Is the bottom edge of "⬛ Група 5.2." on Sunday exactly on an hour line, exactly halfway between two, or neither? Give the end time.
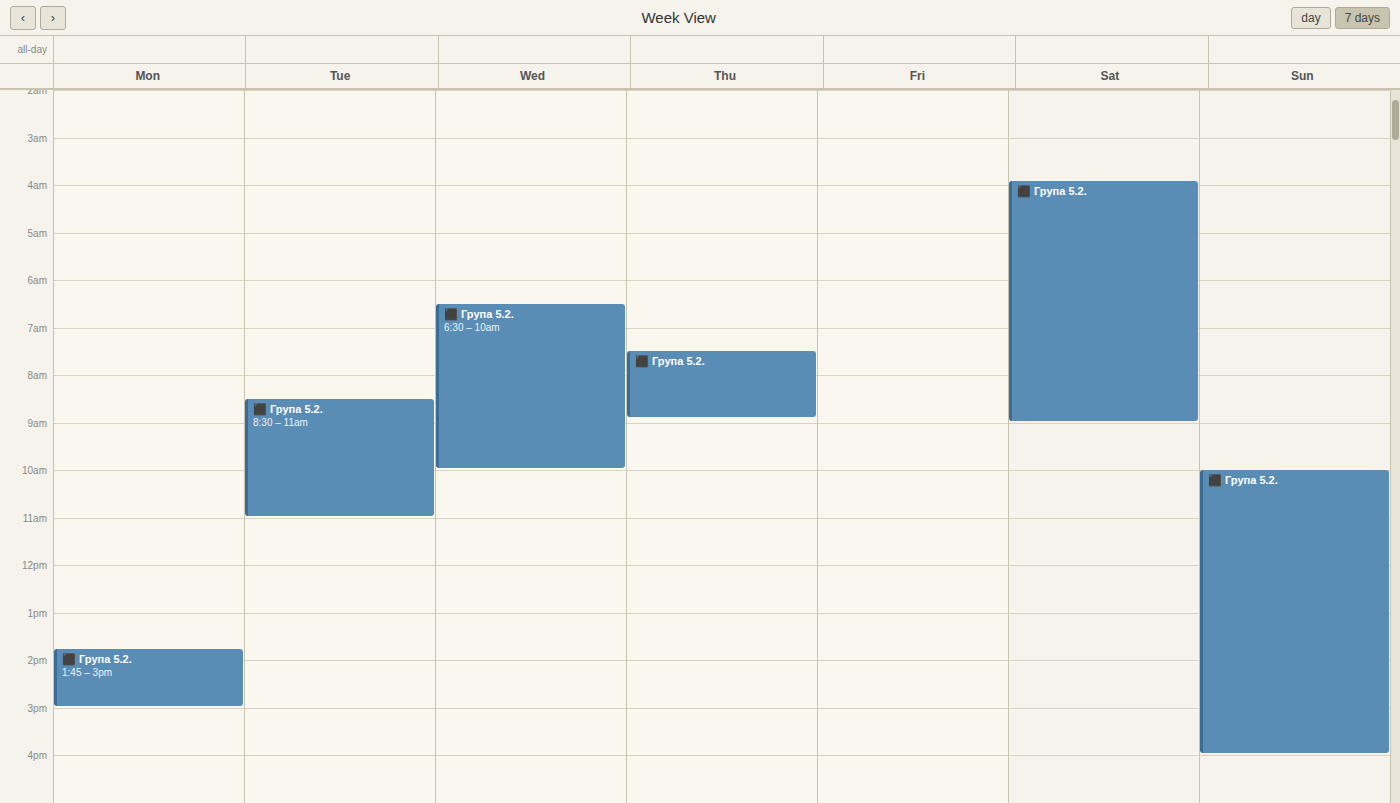
4:00 PM -- exactly on the 4 PM line.